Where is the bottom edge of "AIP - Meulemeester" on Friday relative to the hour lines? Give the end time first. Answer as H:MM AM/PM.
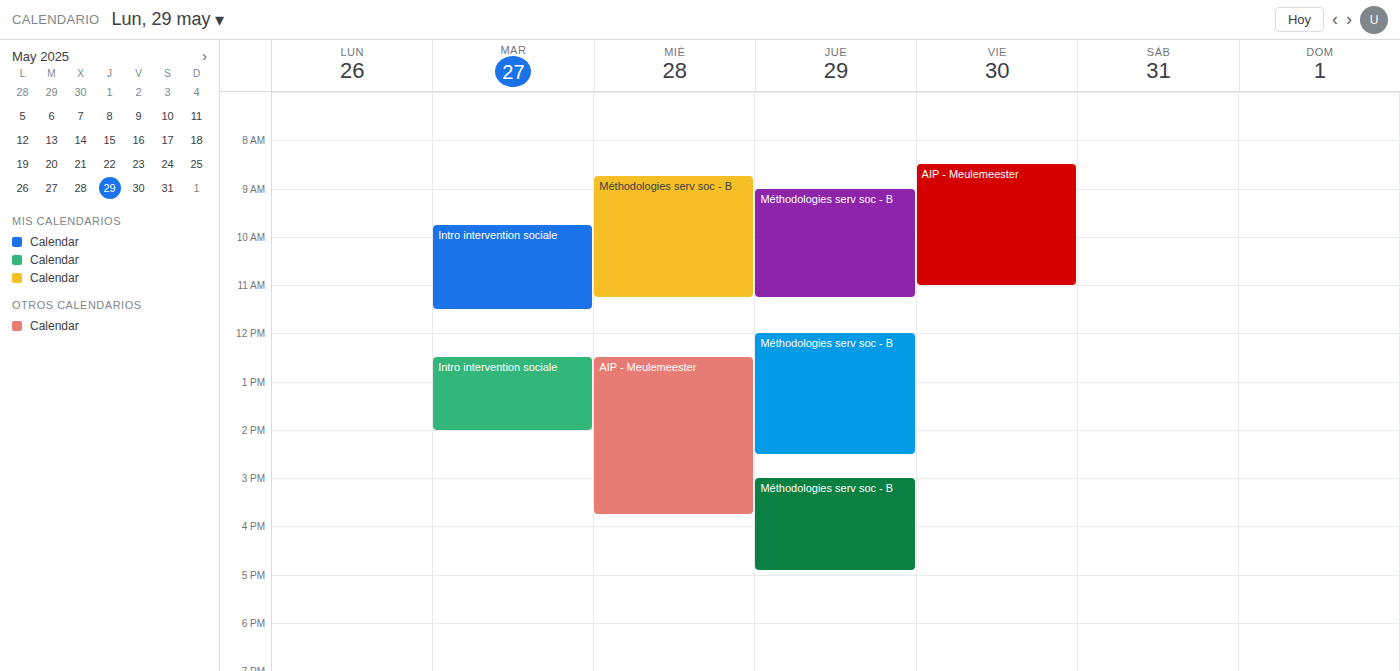
11:00 AM -- exactly on the 11 AM line.